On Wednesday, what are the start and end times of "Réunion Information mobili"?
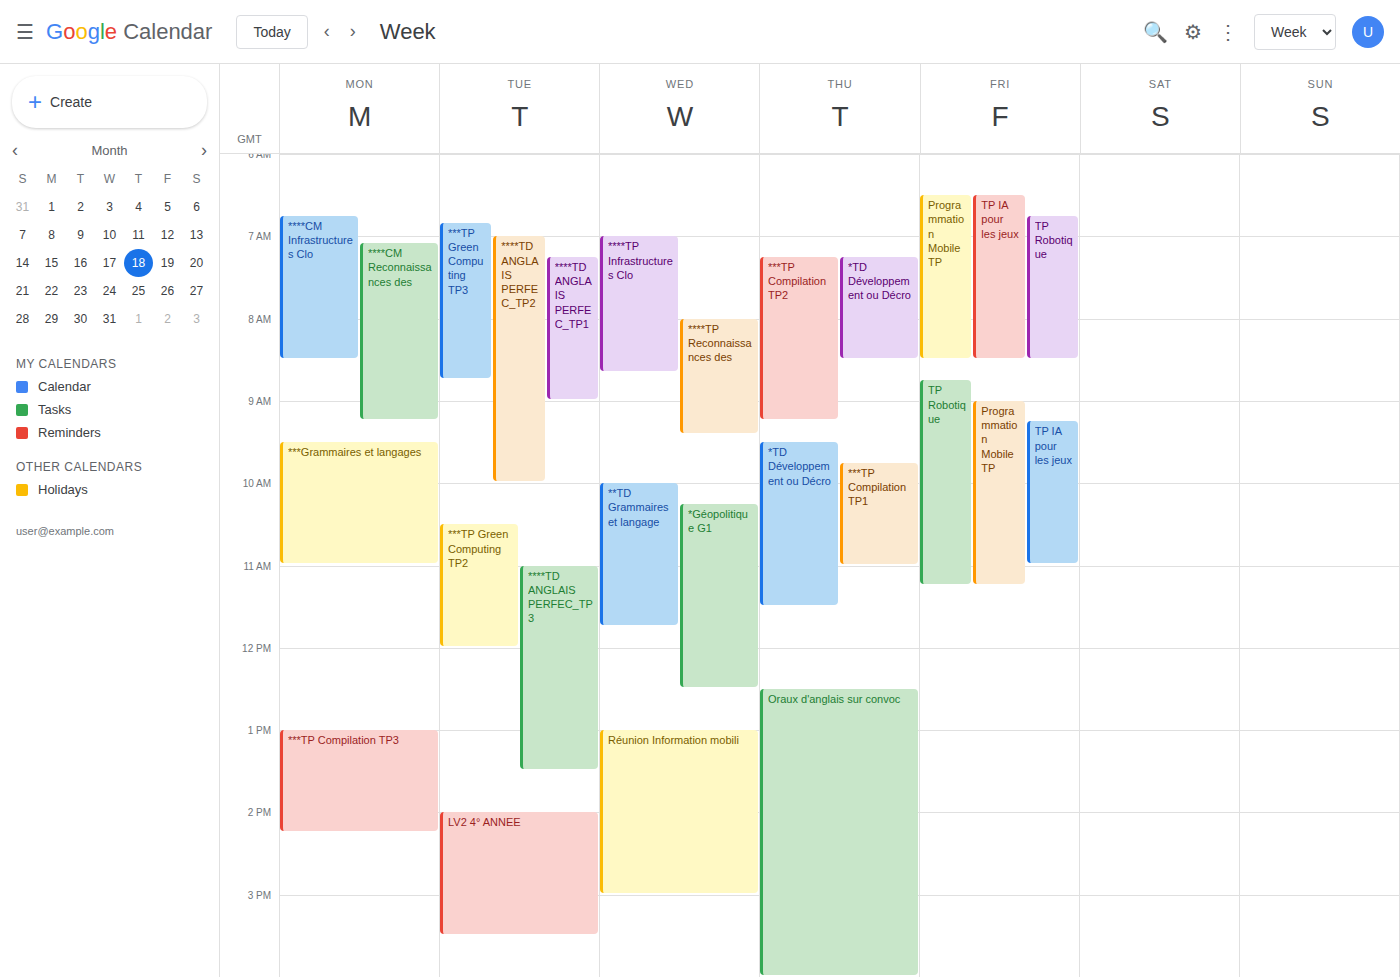
1:00 PM to 3:00 PM